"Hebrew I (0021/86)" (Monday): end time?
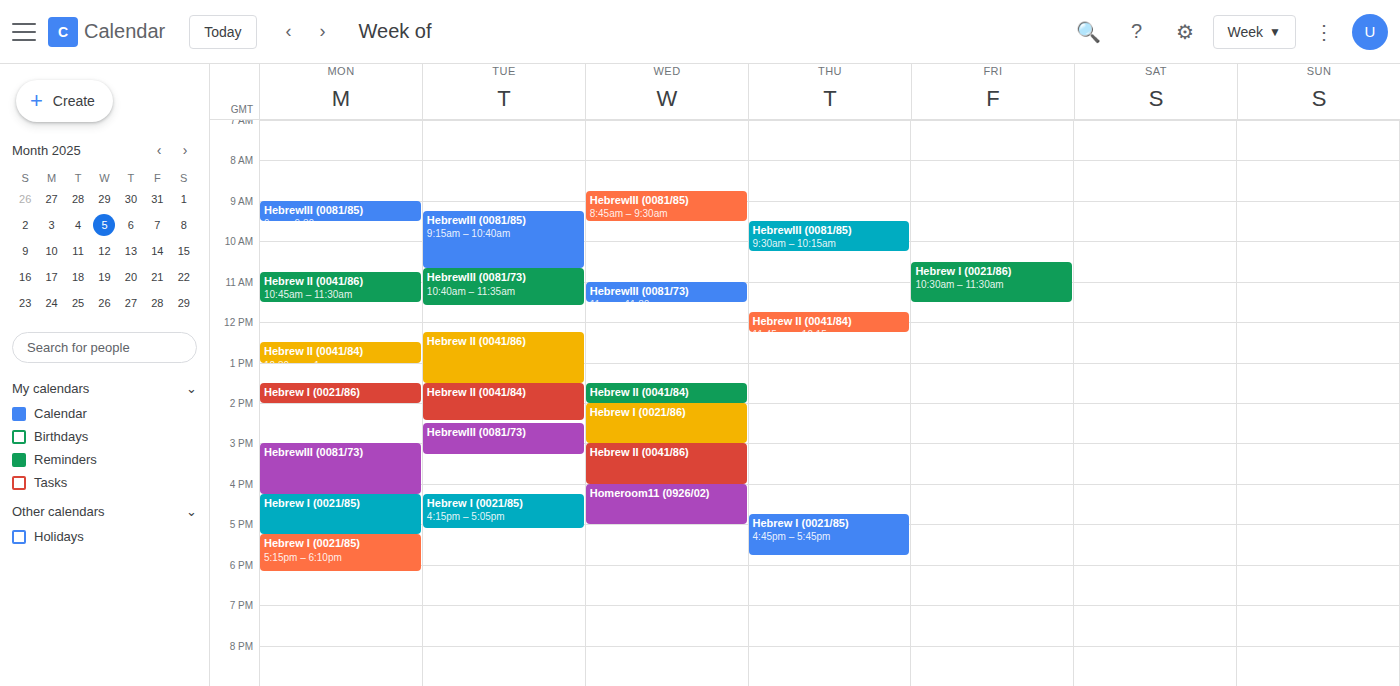
2:00 PM